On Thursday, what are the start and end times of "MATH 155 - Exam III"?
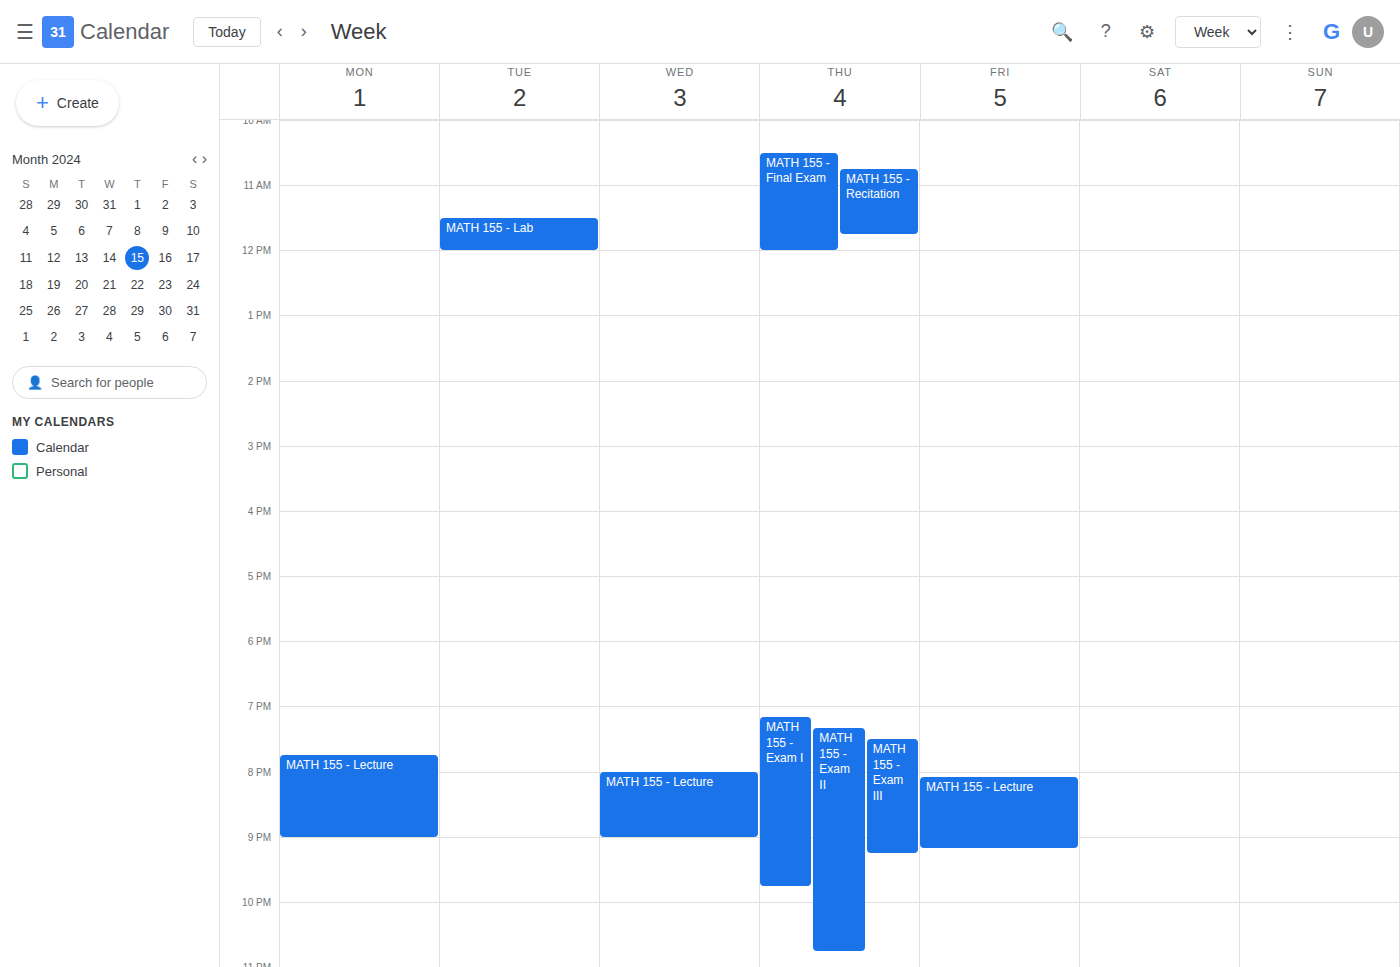
7:30 PM to 9:15 PM